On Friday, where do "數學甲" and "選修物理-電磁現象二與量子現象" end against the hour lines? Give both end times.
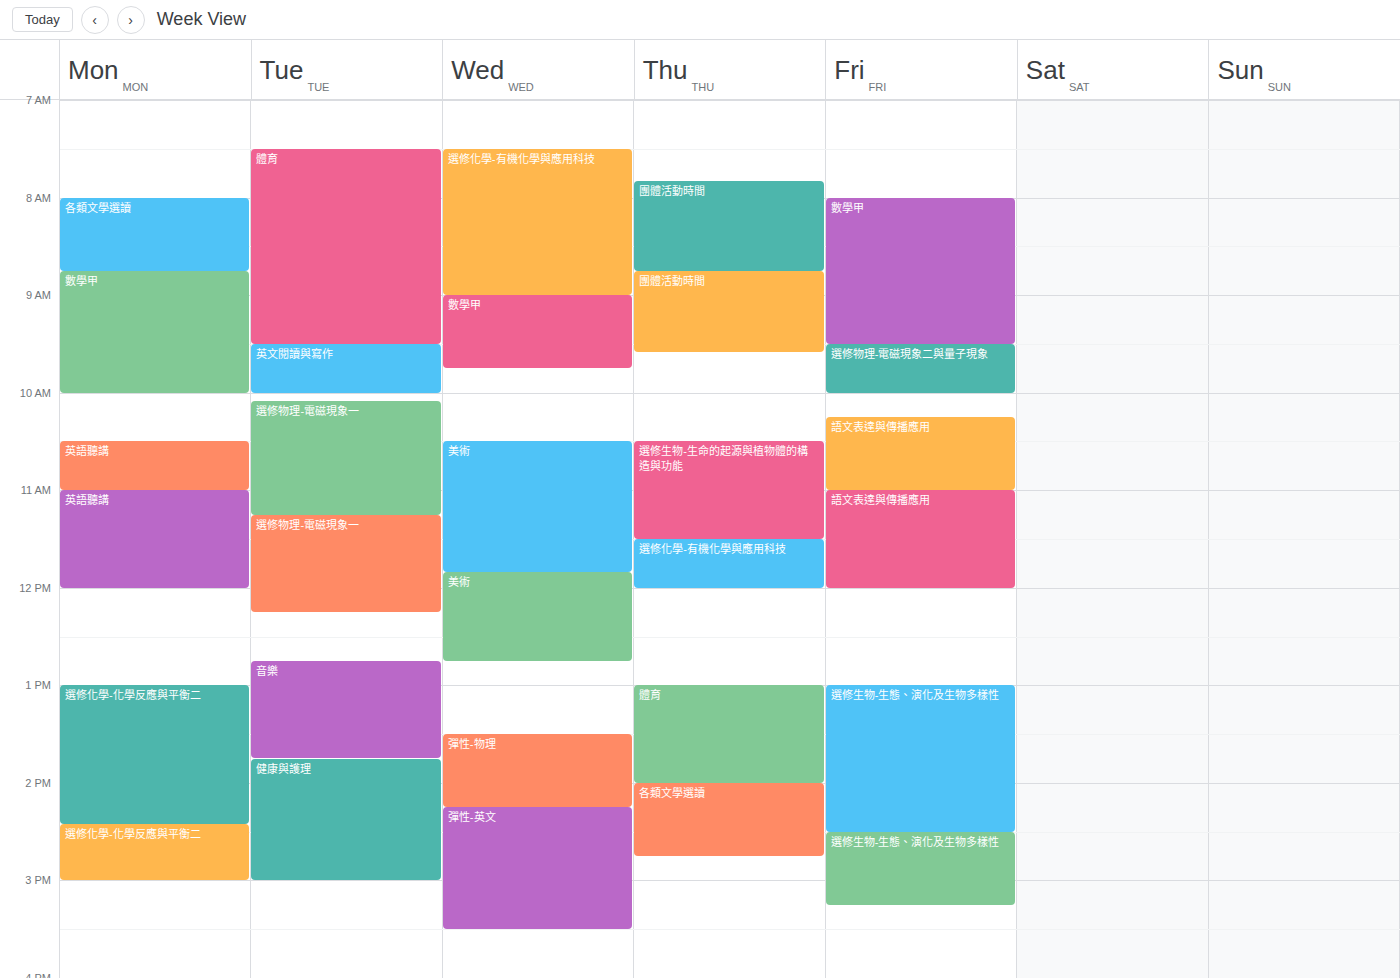
"數學甲": 9:30 AM, halfway between the 9 AM and 10 AM lines. "選修物理-電磁現象二與量子現象": 10:00 AM, exactly on the 10 AM line.